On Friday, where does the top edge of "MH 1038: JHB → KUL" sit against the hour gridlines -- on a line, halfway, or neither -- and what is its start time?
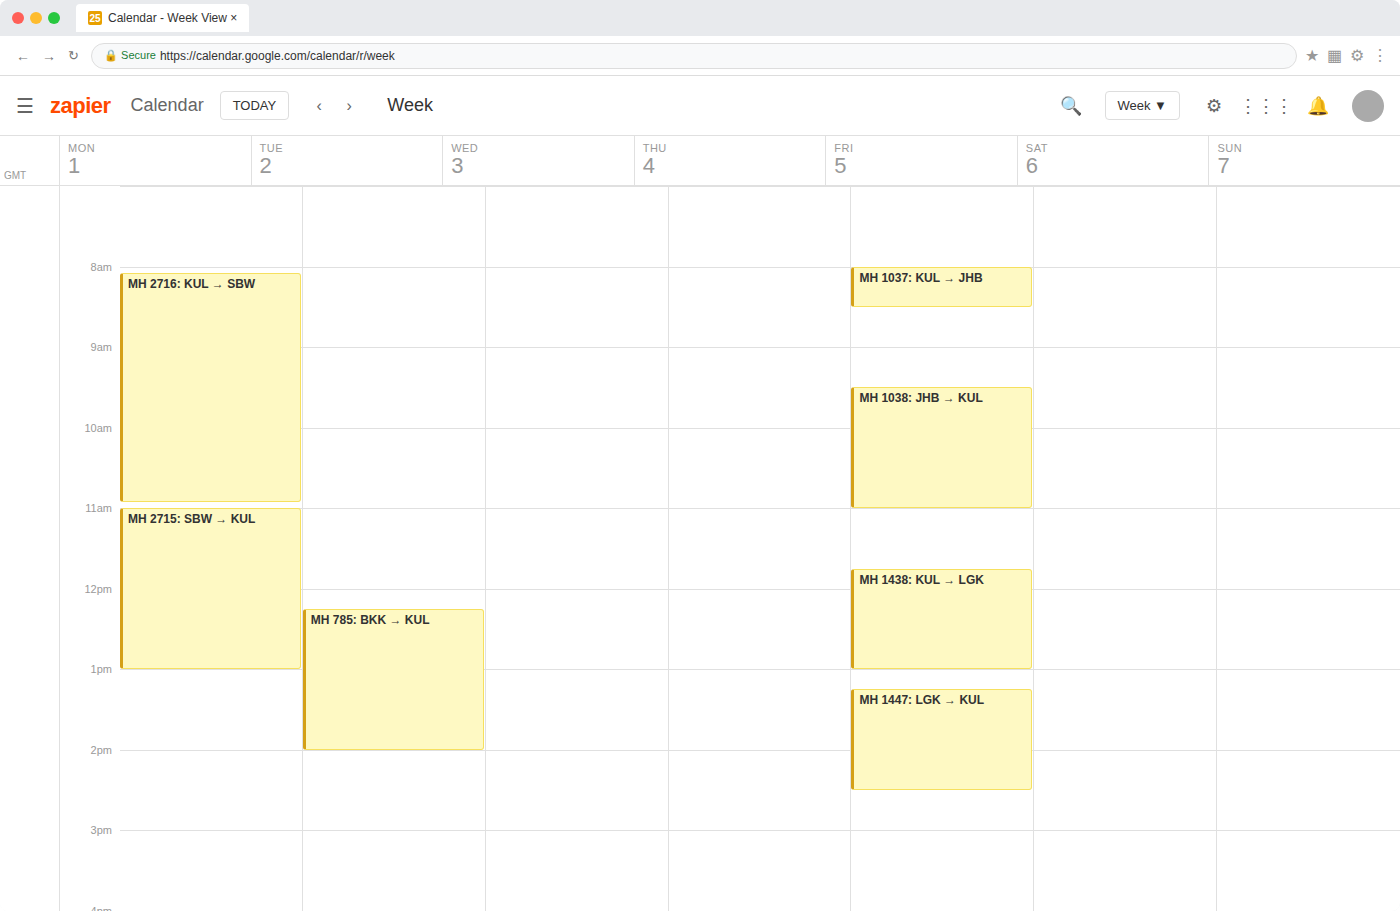
9:30 AM -- halfway between the 9 AM and 10 AM lines.